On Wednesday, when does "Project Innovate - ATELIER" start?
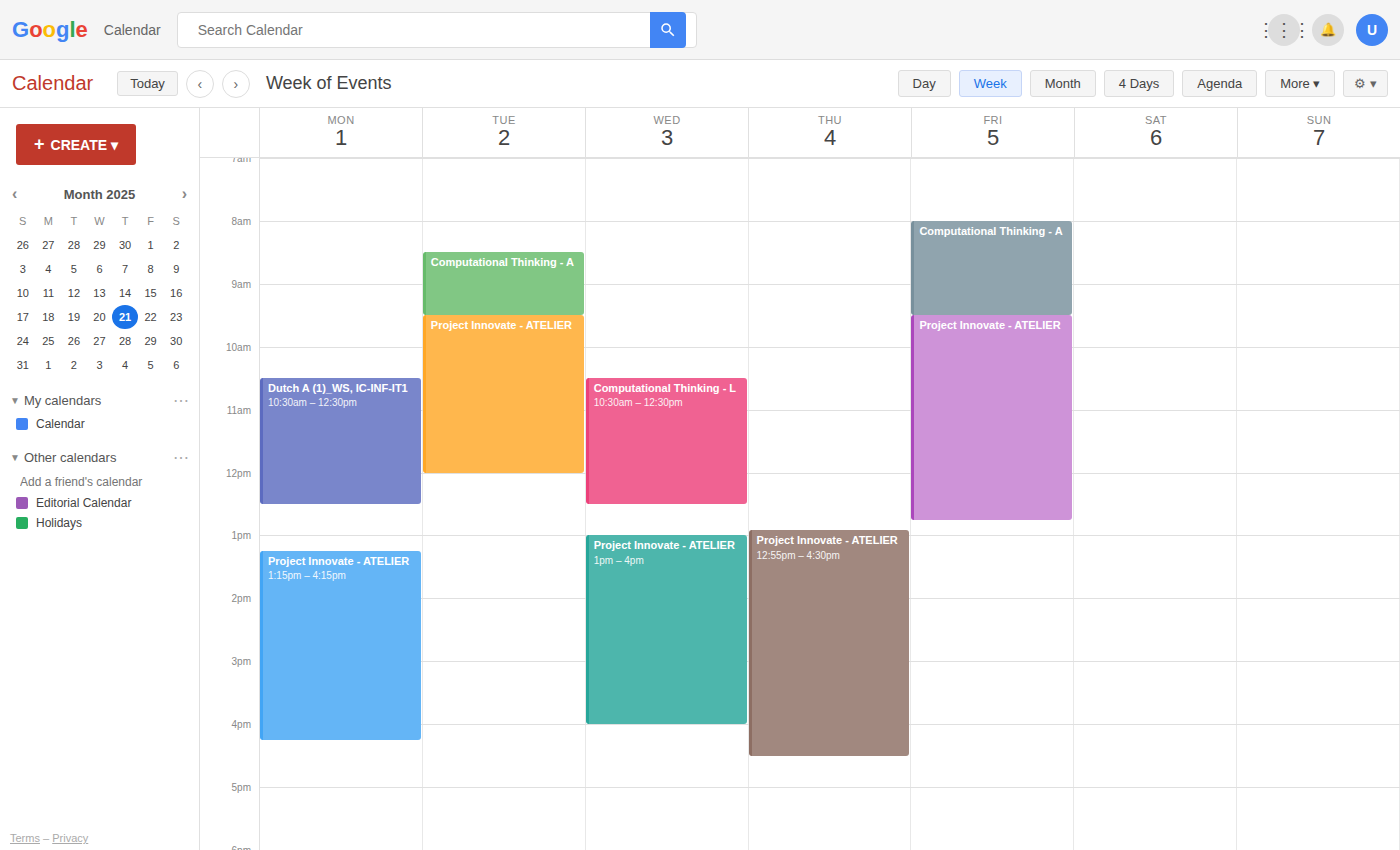
1:00 PM